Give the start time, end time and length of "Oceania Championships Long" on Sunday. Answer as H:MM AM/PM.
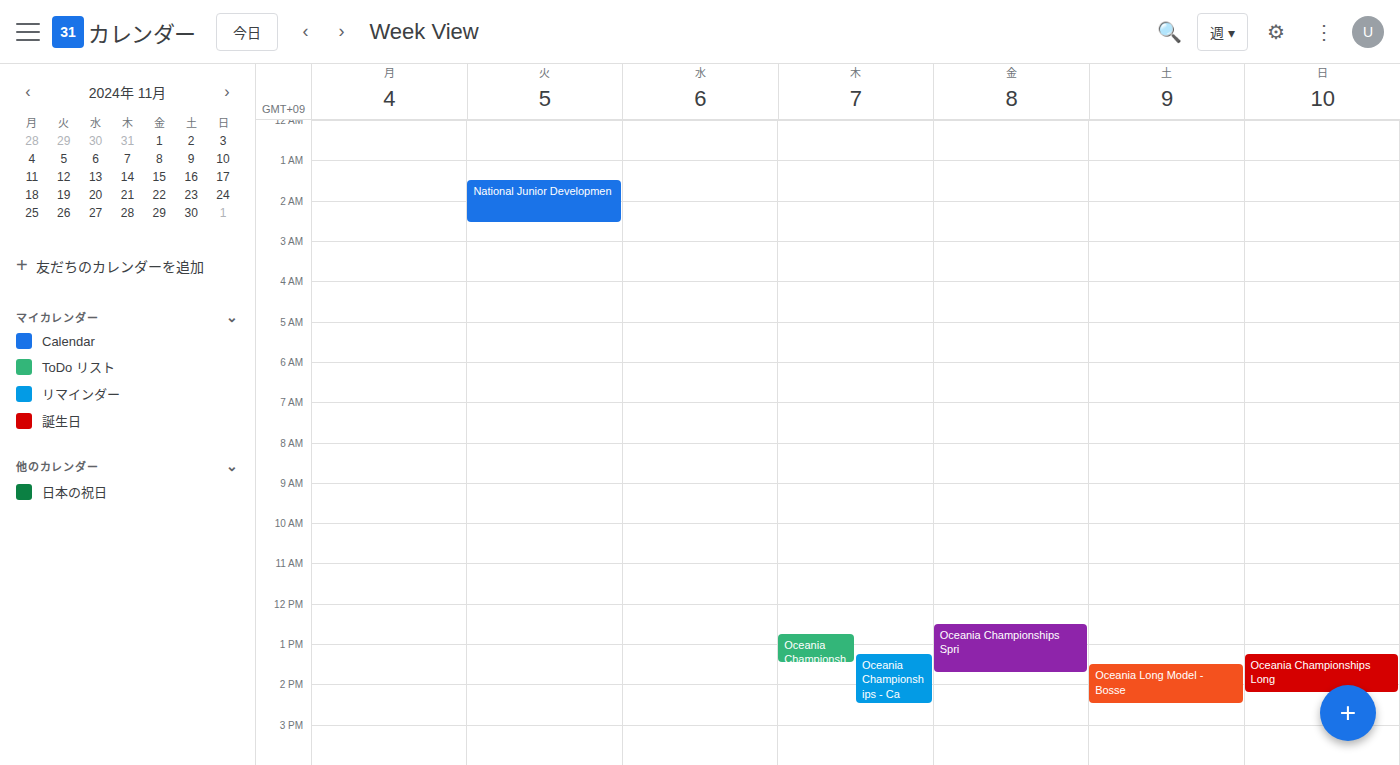
1:15 PM to 2:15 PM, 1 hour